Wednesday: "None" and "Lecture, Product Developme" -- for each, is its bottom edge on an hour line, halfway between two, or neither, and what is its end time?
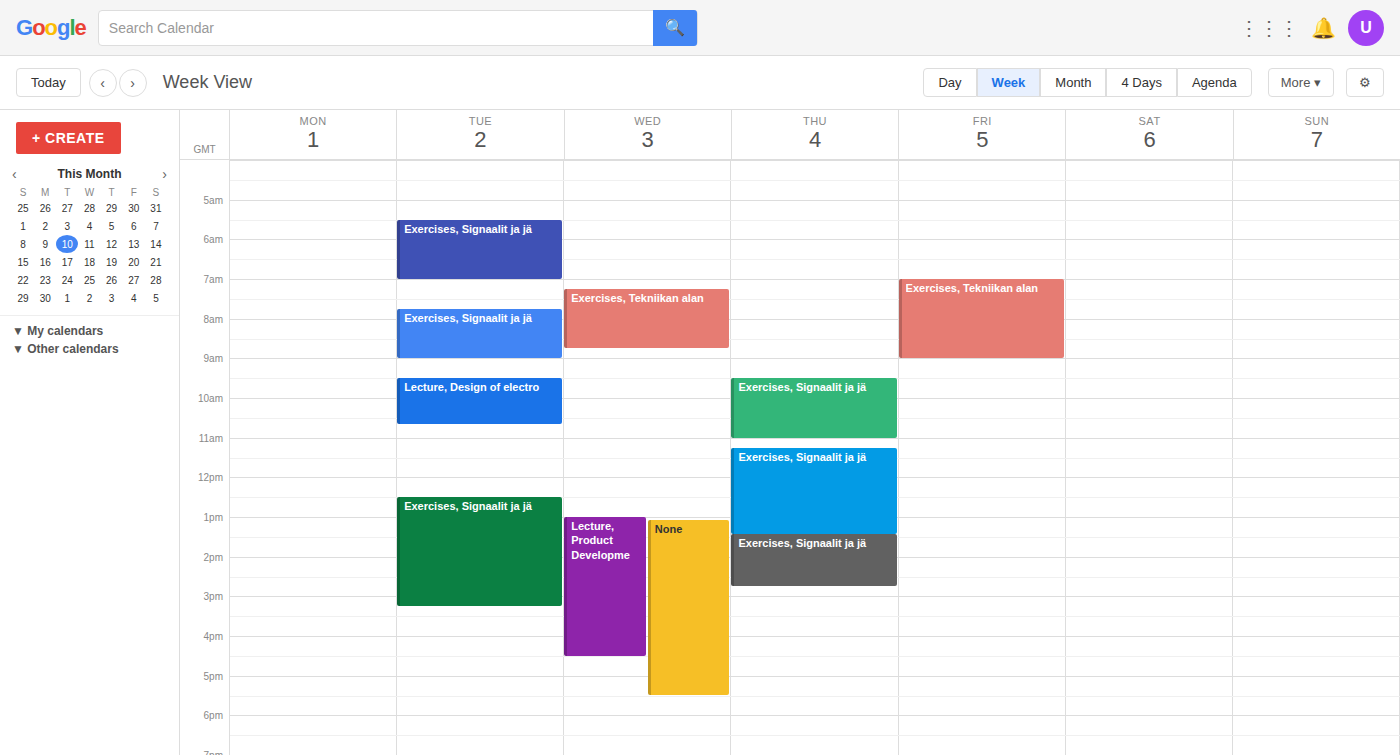
"None": 5:30 PM, halfway between the 5 PM and 6 PM lines. "Lecture, Product Developme": 4:30 PM, halfway between the 4 PM and 5 PM lines.